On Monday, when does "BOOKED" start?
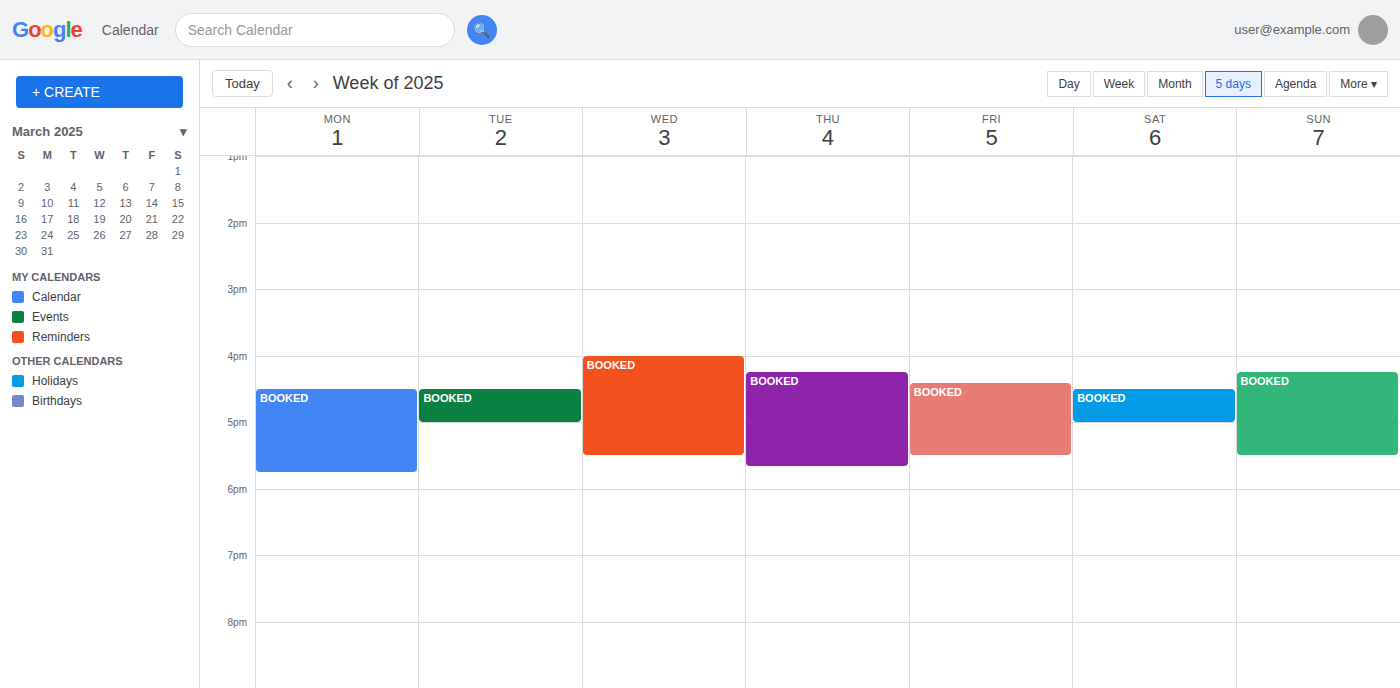
4:30 PM